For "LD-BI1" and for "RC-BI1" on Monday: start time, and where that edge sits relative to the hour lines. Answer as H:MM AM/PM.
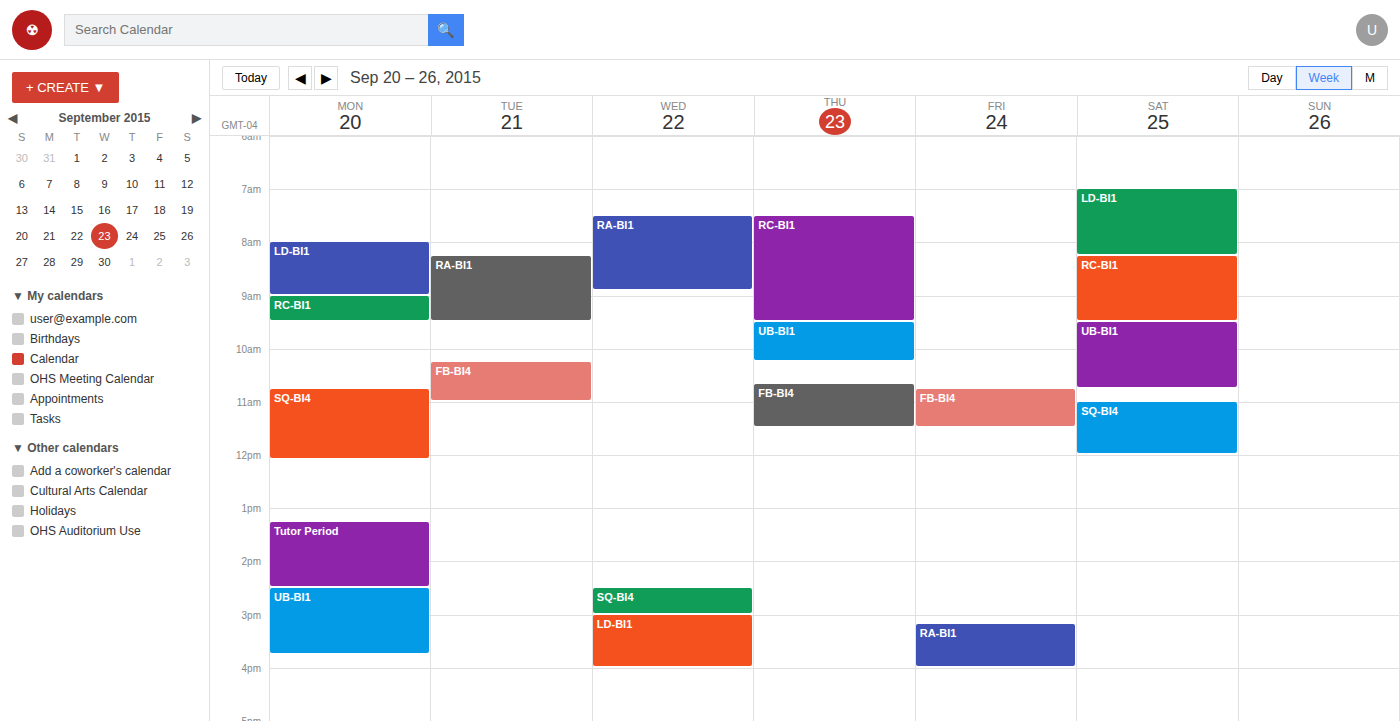
"LD-BI1": 8:00 AM, exactly on the 8 AM line. "RC-BI1": 9:00 AM, exactly on the 9 AM line.